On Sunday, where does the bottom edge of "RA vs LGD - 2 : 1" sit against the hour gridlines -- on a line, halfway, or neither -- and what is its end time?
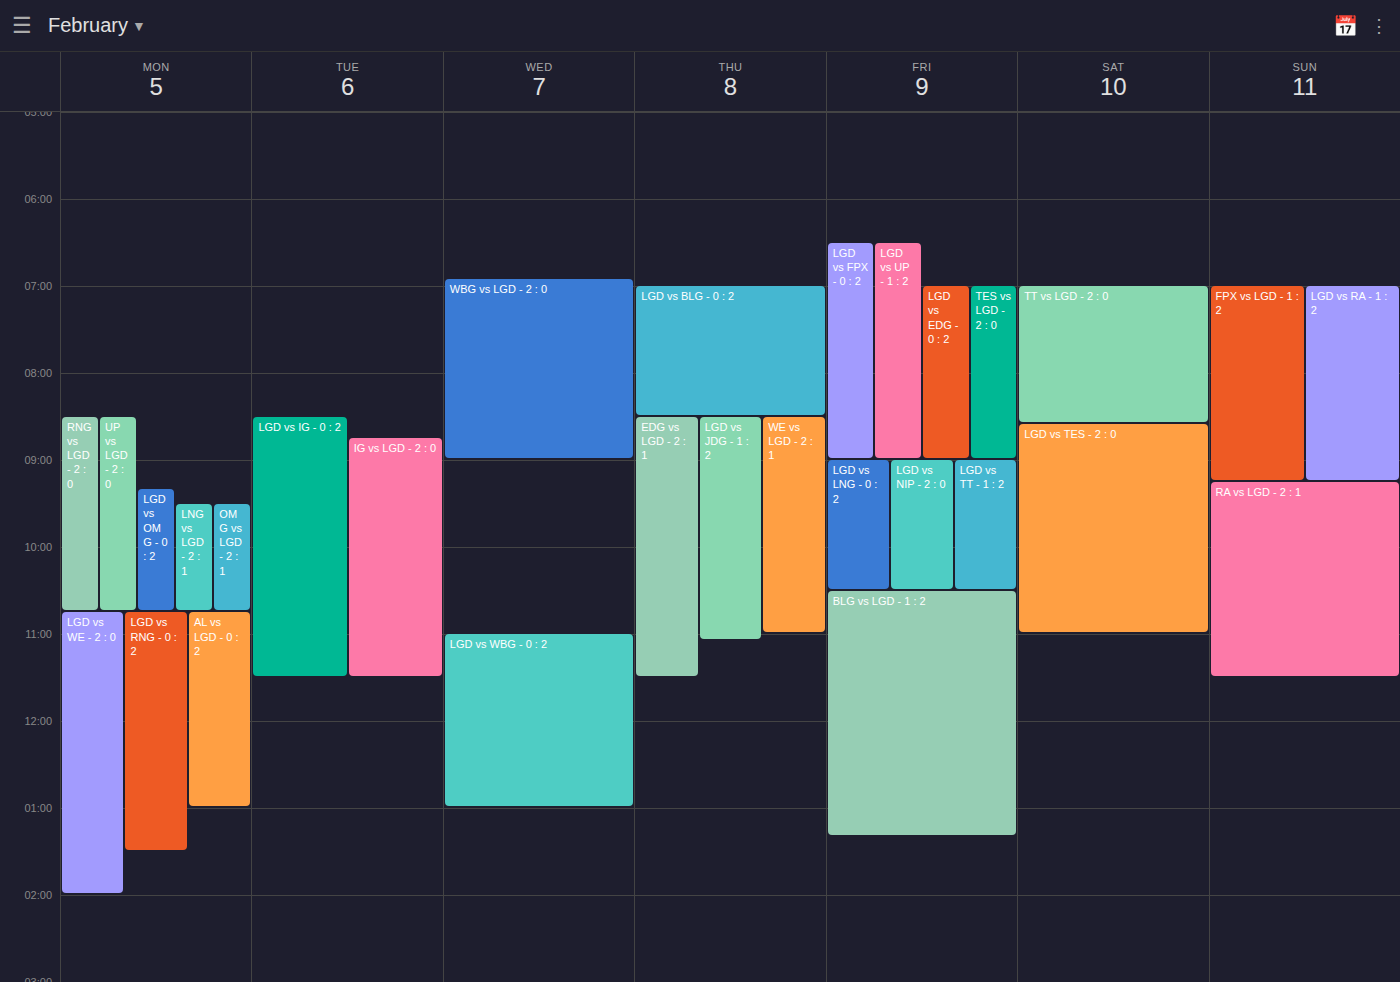
11:30 AM -- halfway between the 11 AM and 12 PM lines.